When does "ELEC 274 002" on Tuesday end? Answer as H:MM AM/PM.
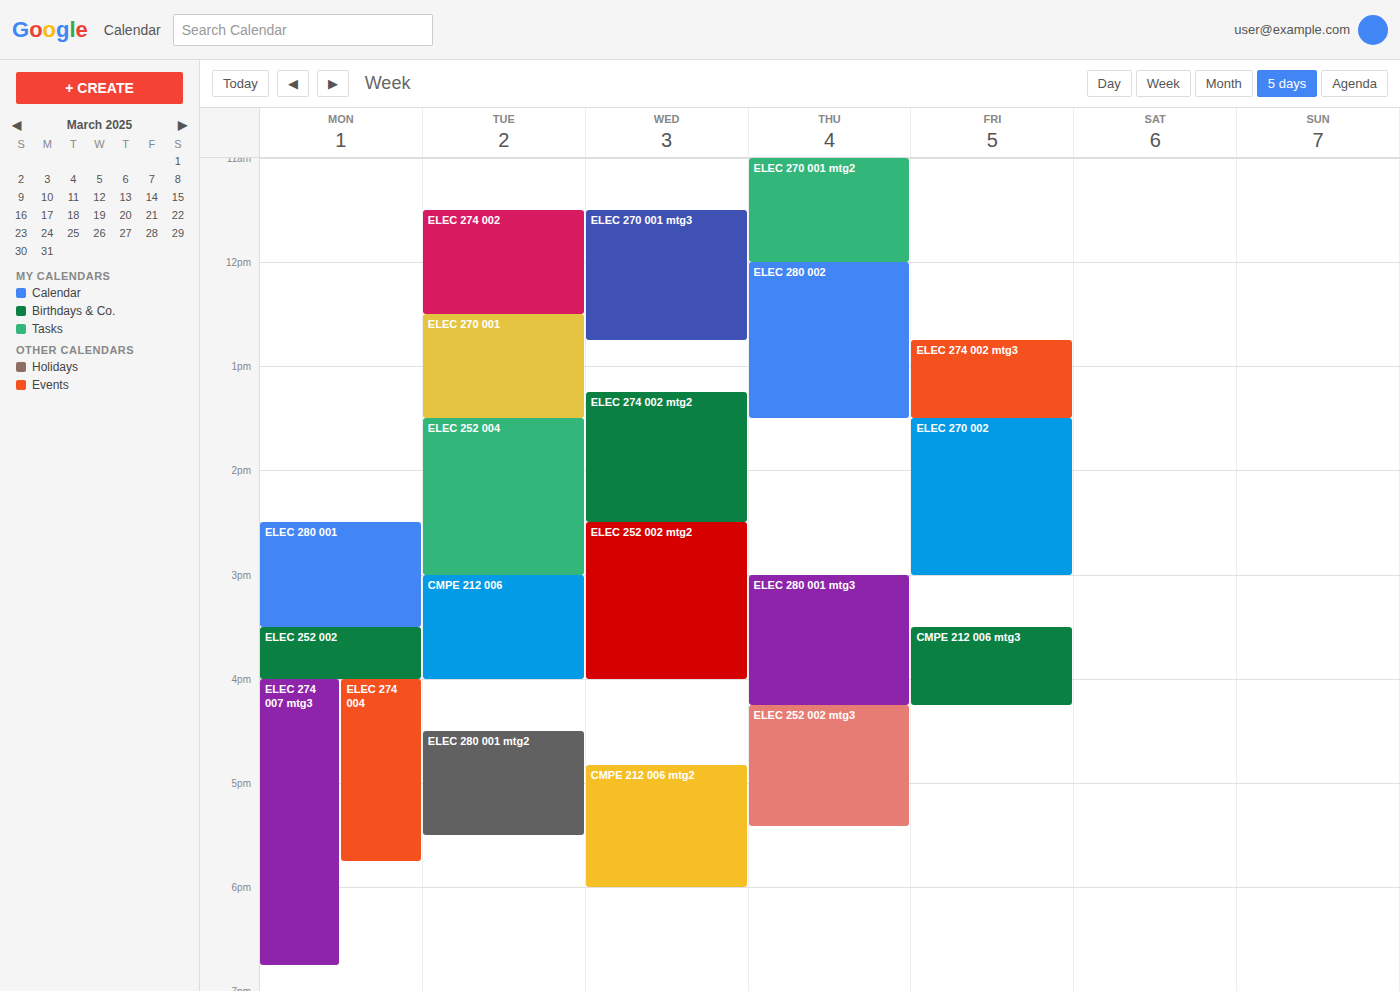
12:30 PM